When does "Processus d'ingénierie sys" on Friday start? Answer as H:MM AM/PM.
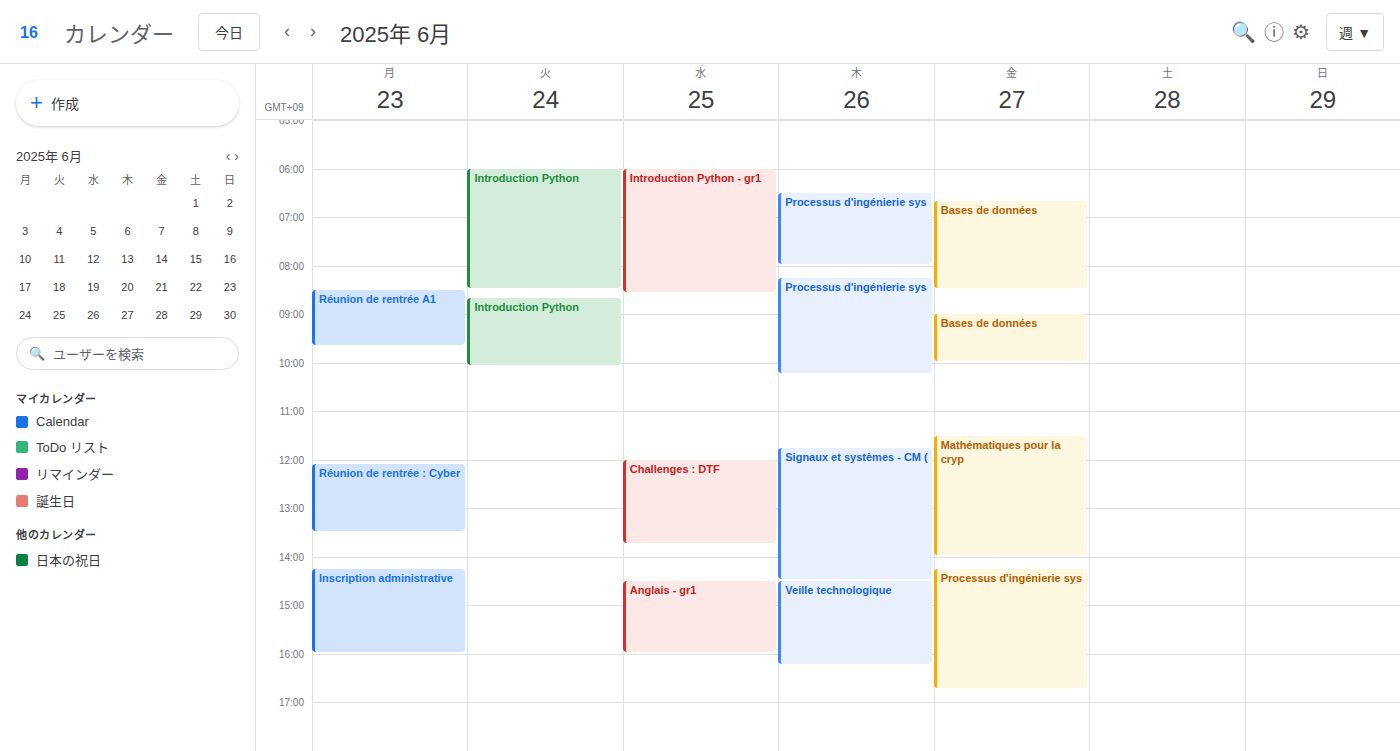
2:15 PM